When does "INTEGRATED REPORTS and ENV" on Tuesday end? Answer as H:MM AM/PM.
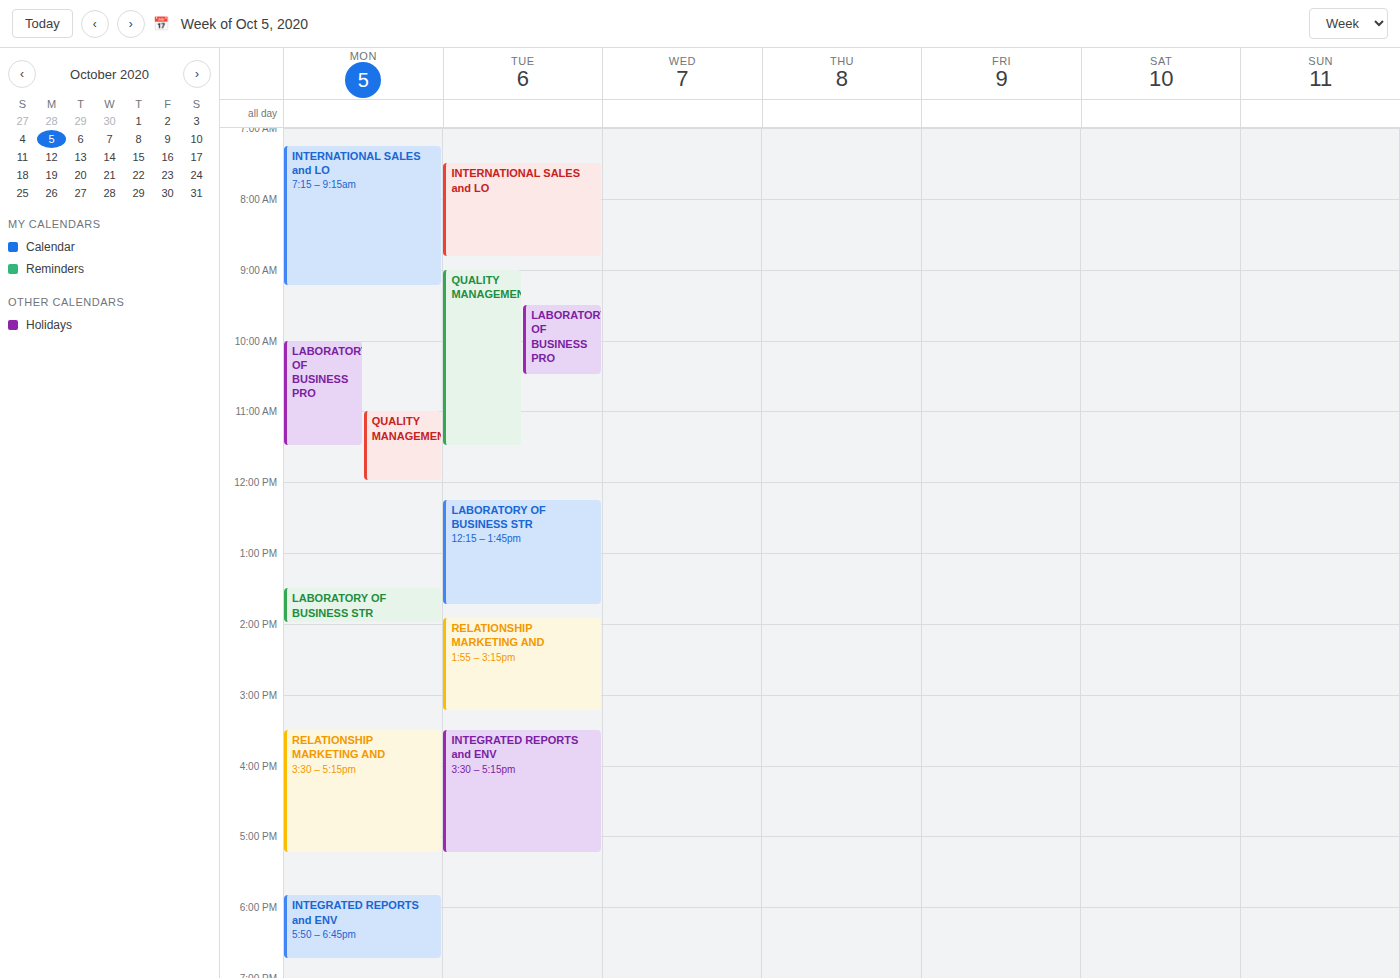
5:15 PM